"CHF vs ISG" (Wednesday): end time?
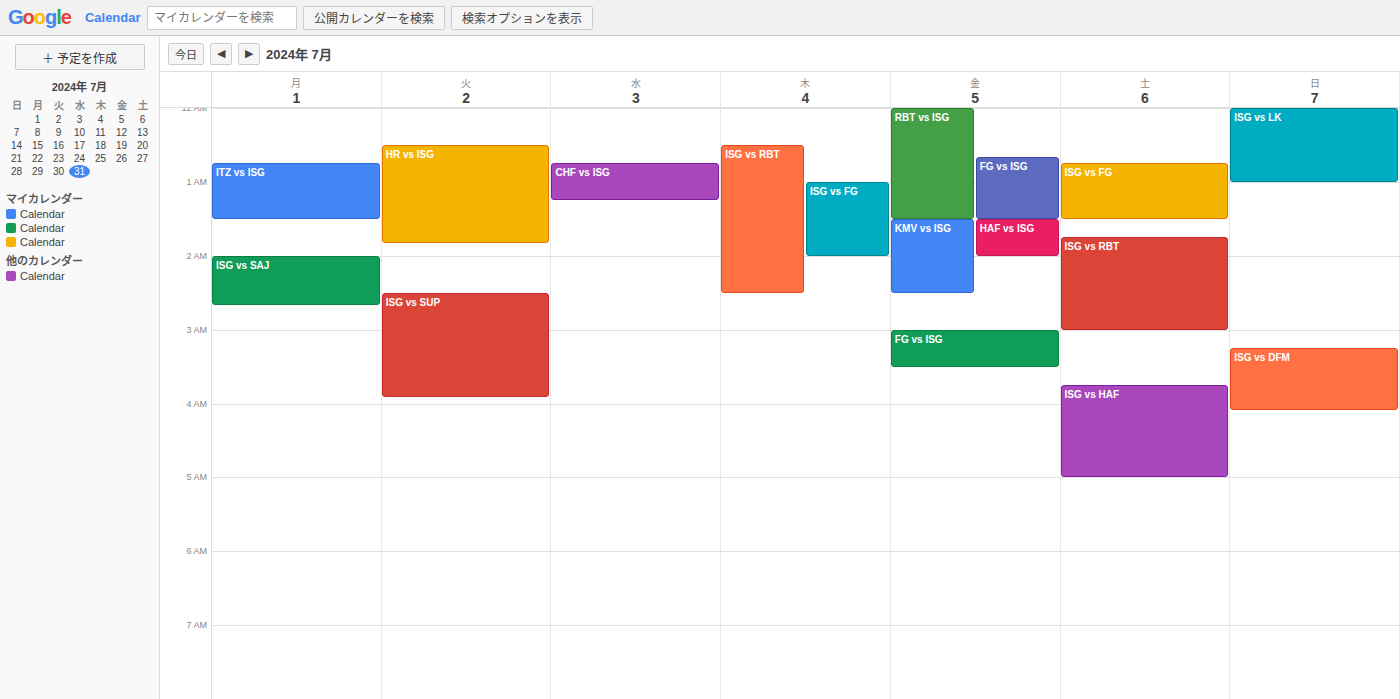
1:15 AM